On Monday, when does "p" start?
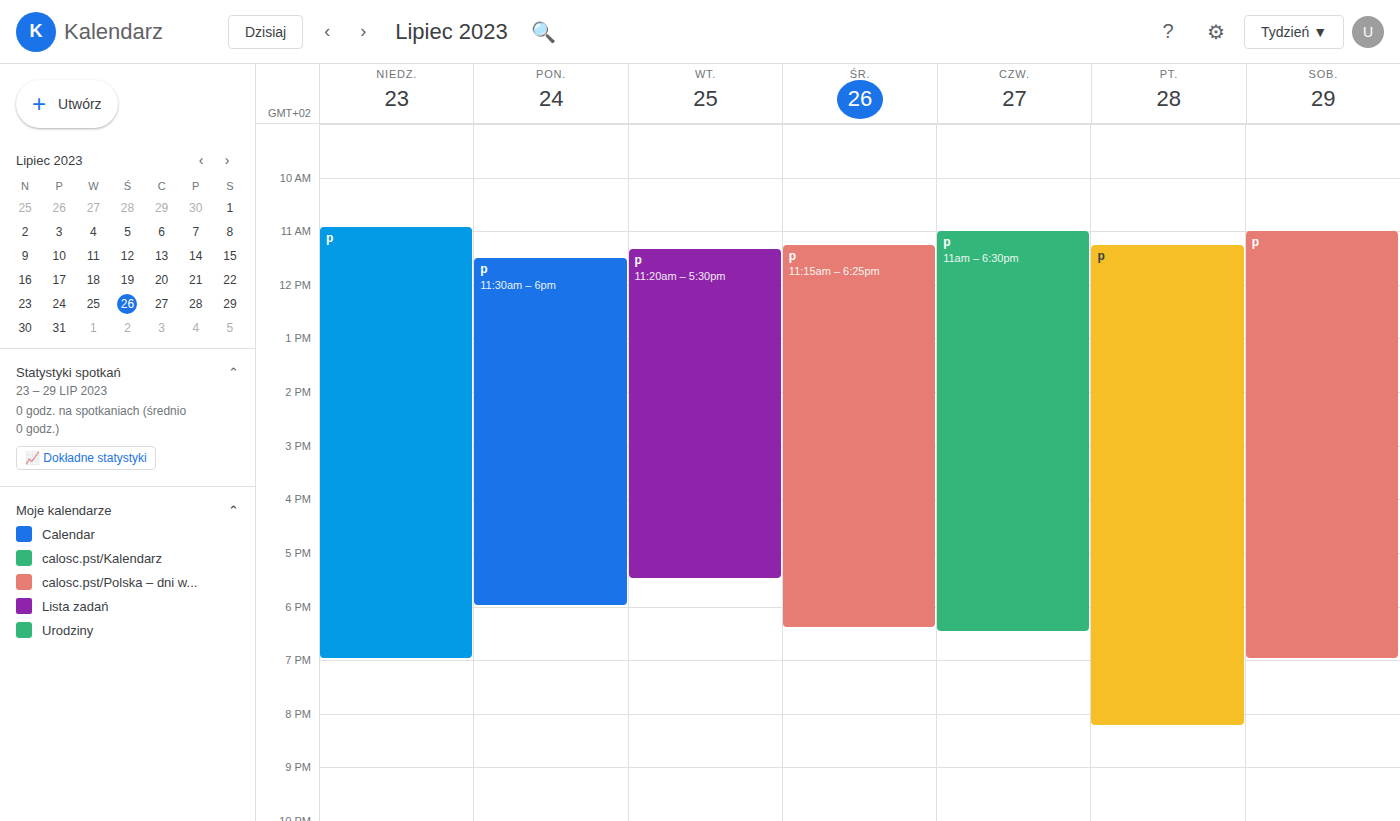
11:30 AM